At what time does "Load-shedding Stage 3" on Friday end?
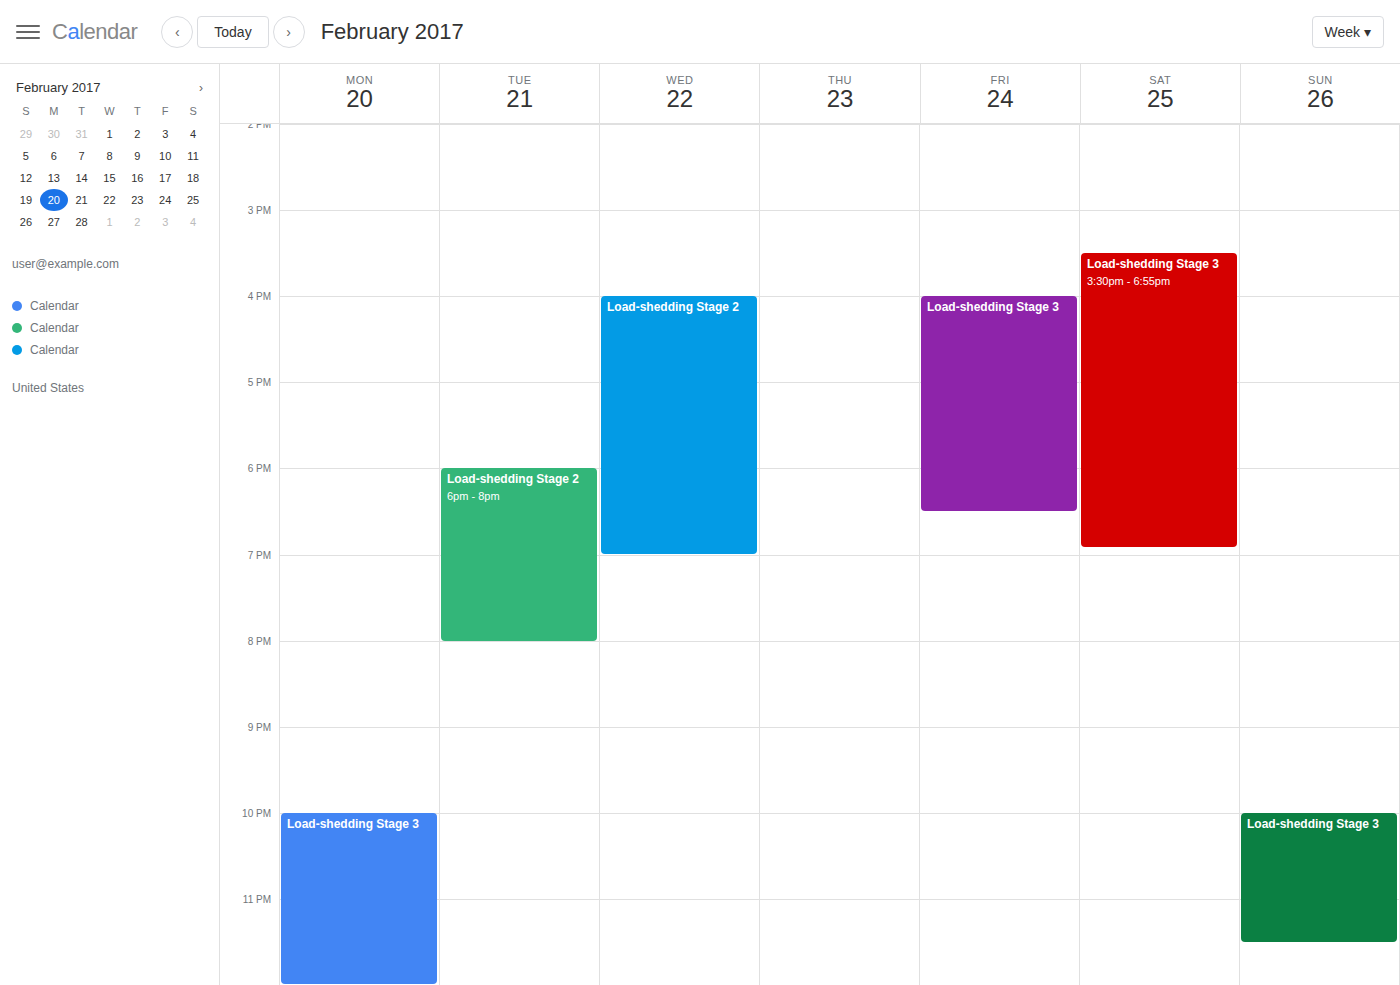
6:30 PM